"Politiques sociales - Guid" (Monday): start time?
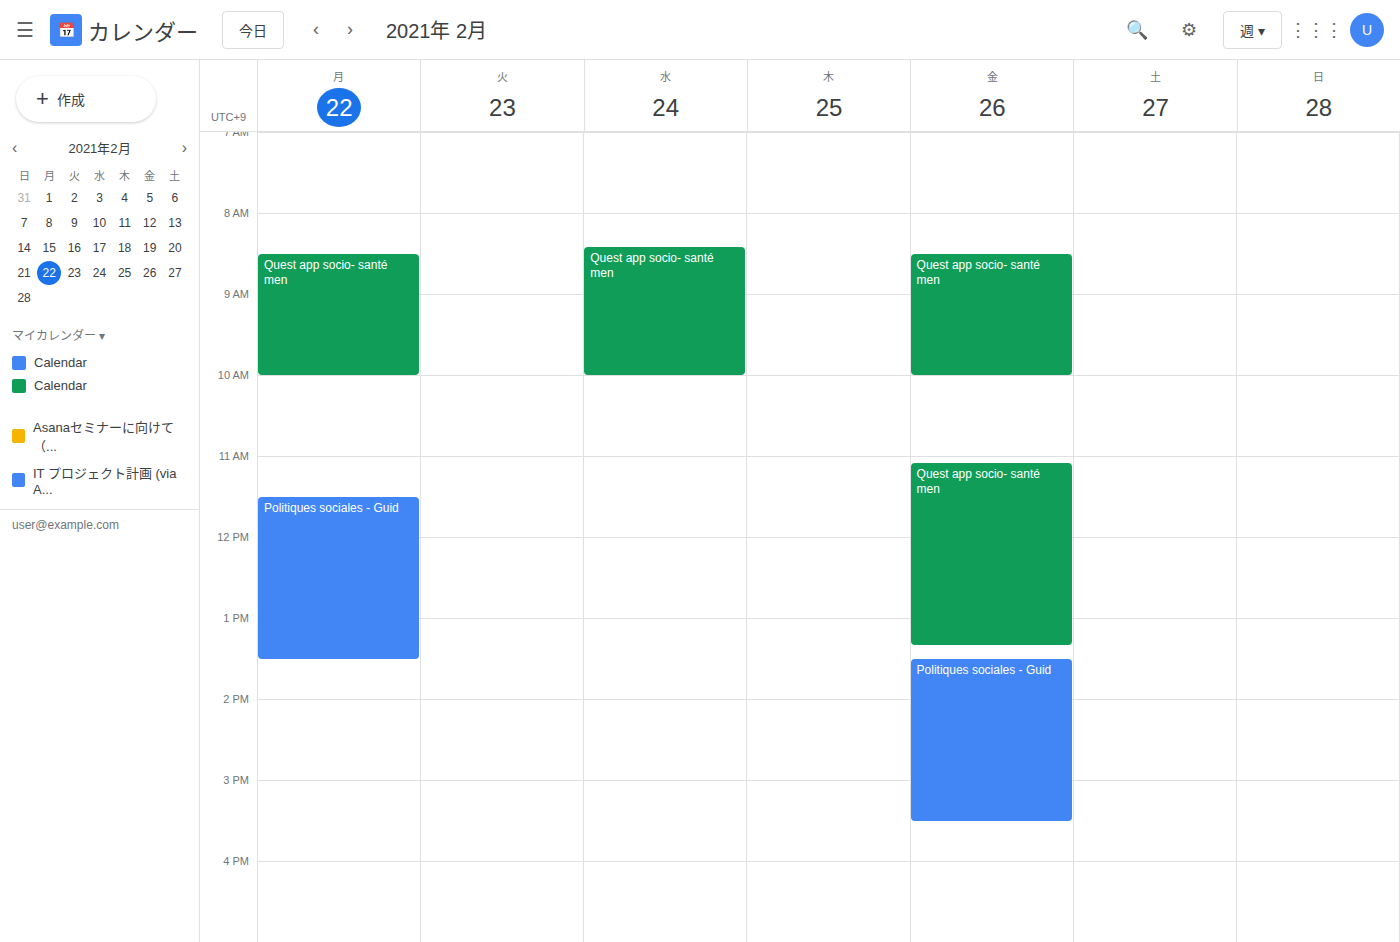
11:30 AM